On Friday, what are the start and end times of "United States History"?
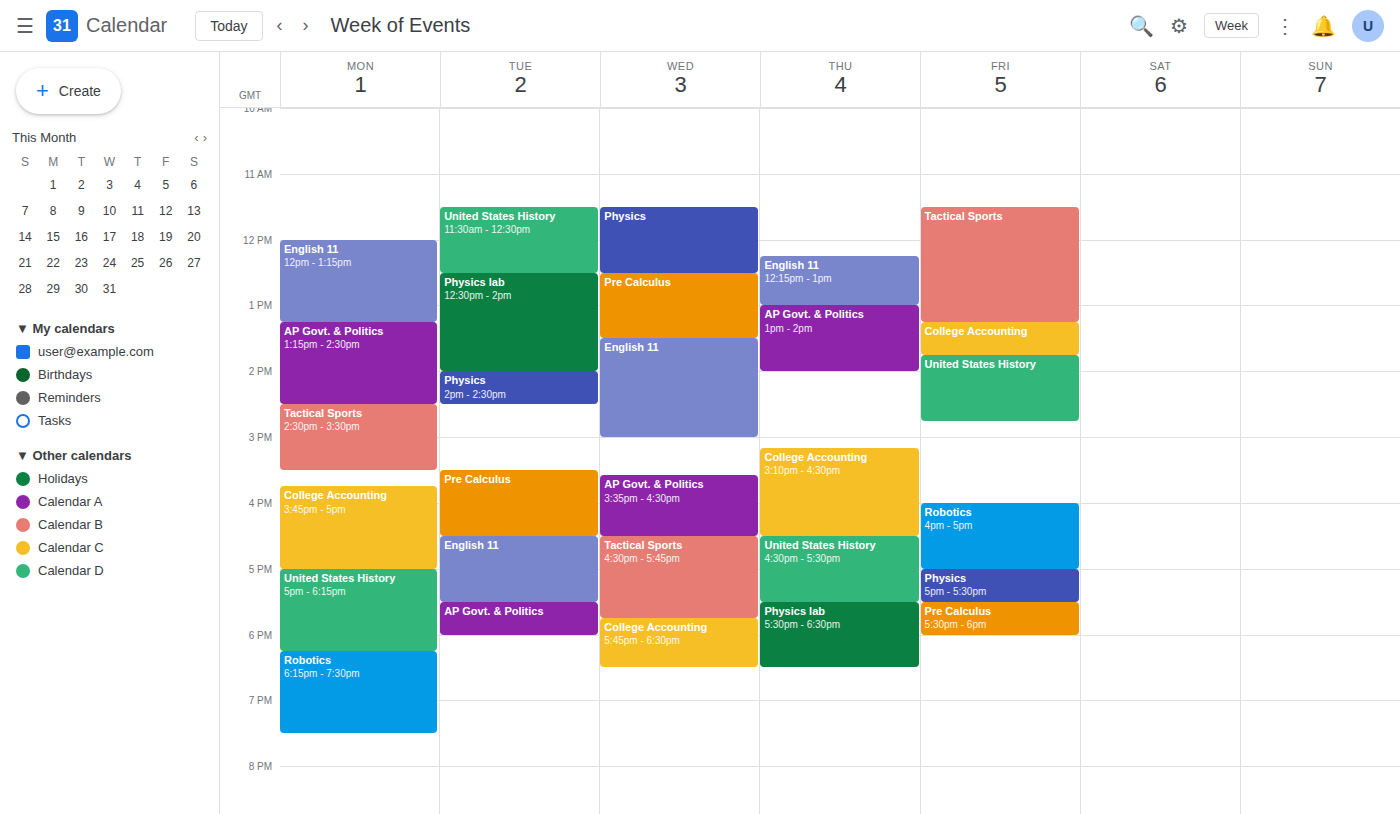
1:45 PM to 2:45 PM